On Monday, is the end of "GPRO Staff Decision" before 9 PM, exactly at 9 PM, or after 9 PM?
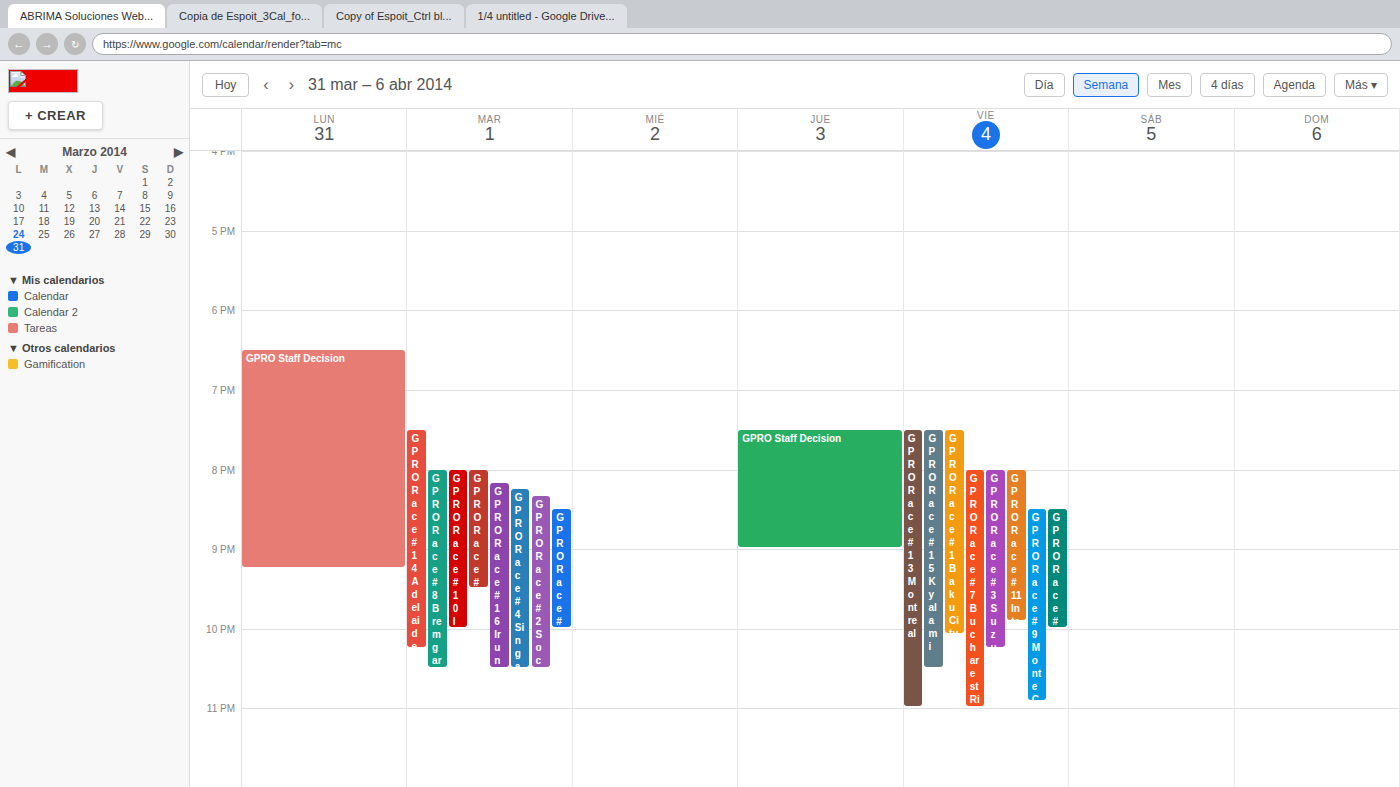
9:15 PM -- after 9 PM, 15 minutes below the 9 PM line.